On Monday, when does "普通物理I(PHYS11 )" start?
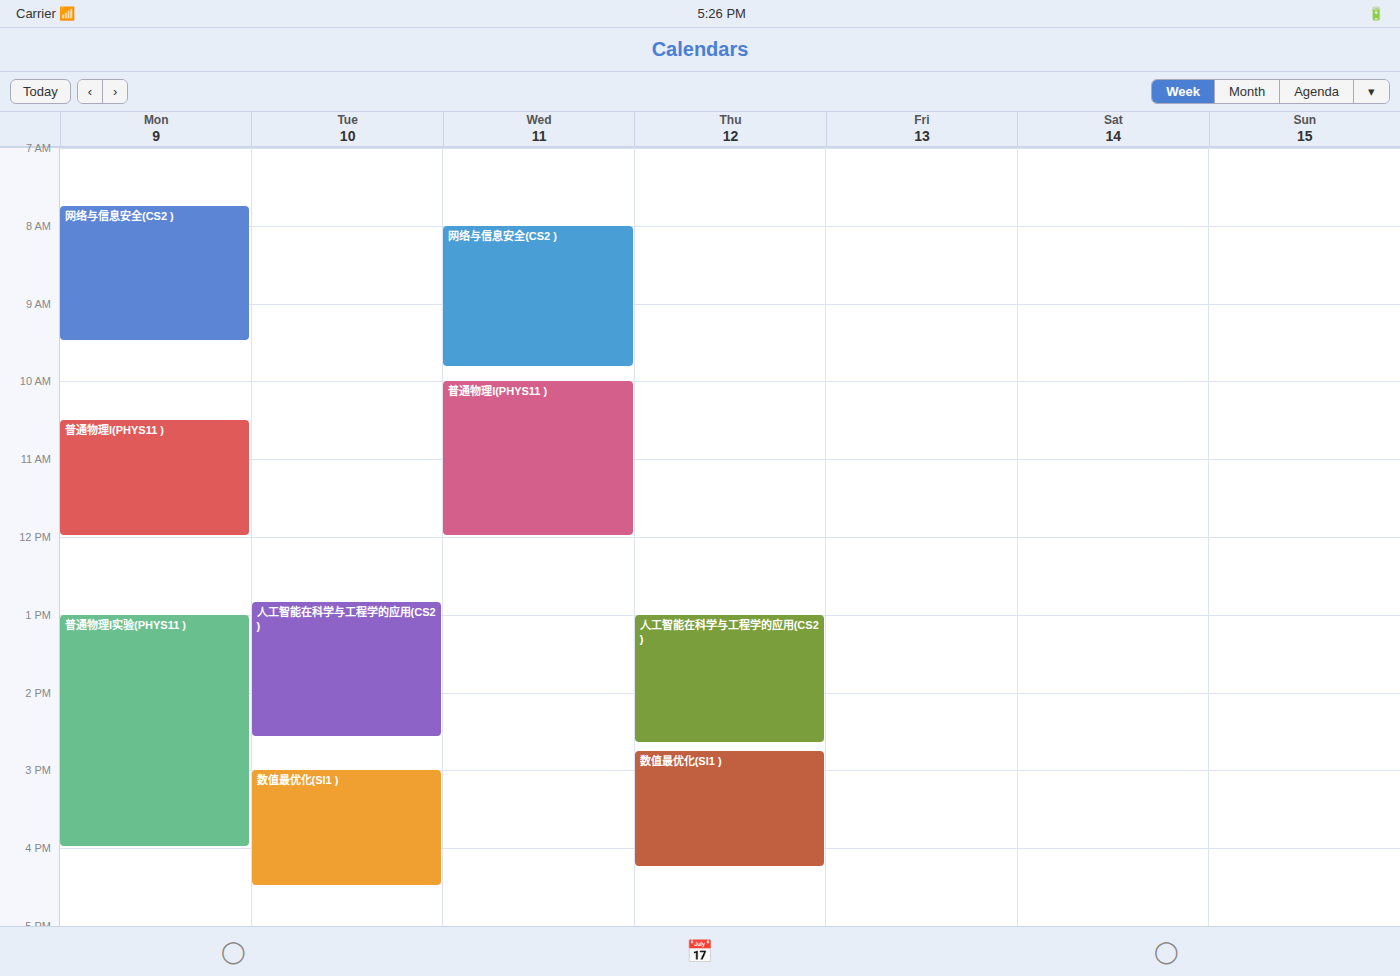
10:30 AM